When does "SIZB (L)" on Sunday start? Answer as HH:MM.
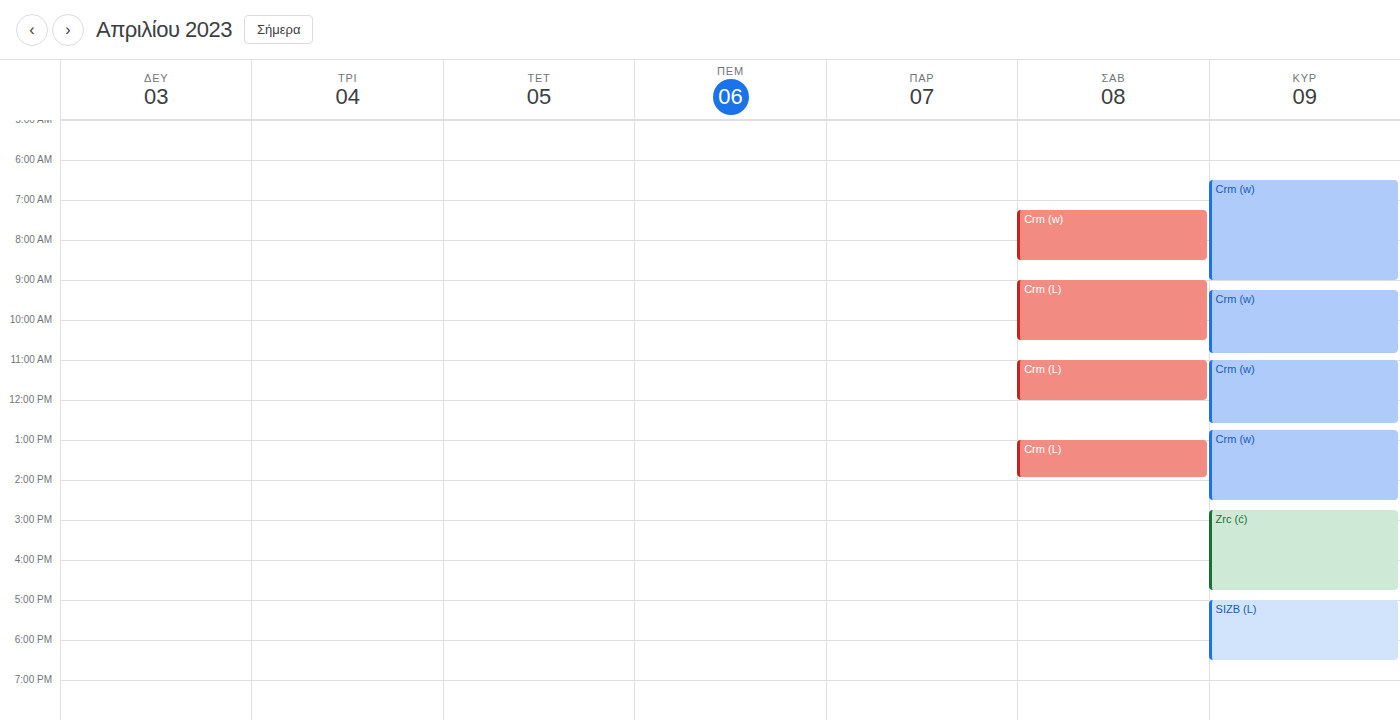
17:00